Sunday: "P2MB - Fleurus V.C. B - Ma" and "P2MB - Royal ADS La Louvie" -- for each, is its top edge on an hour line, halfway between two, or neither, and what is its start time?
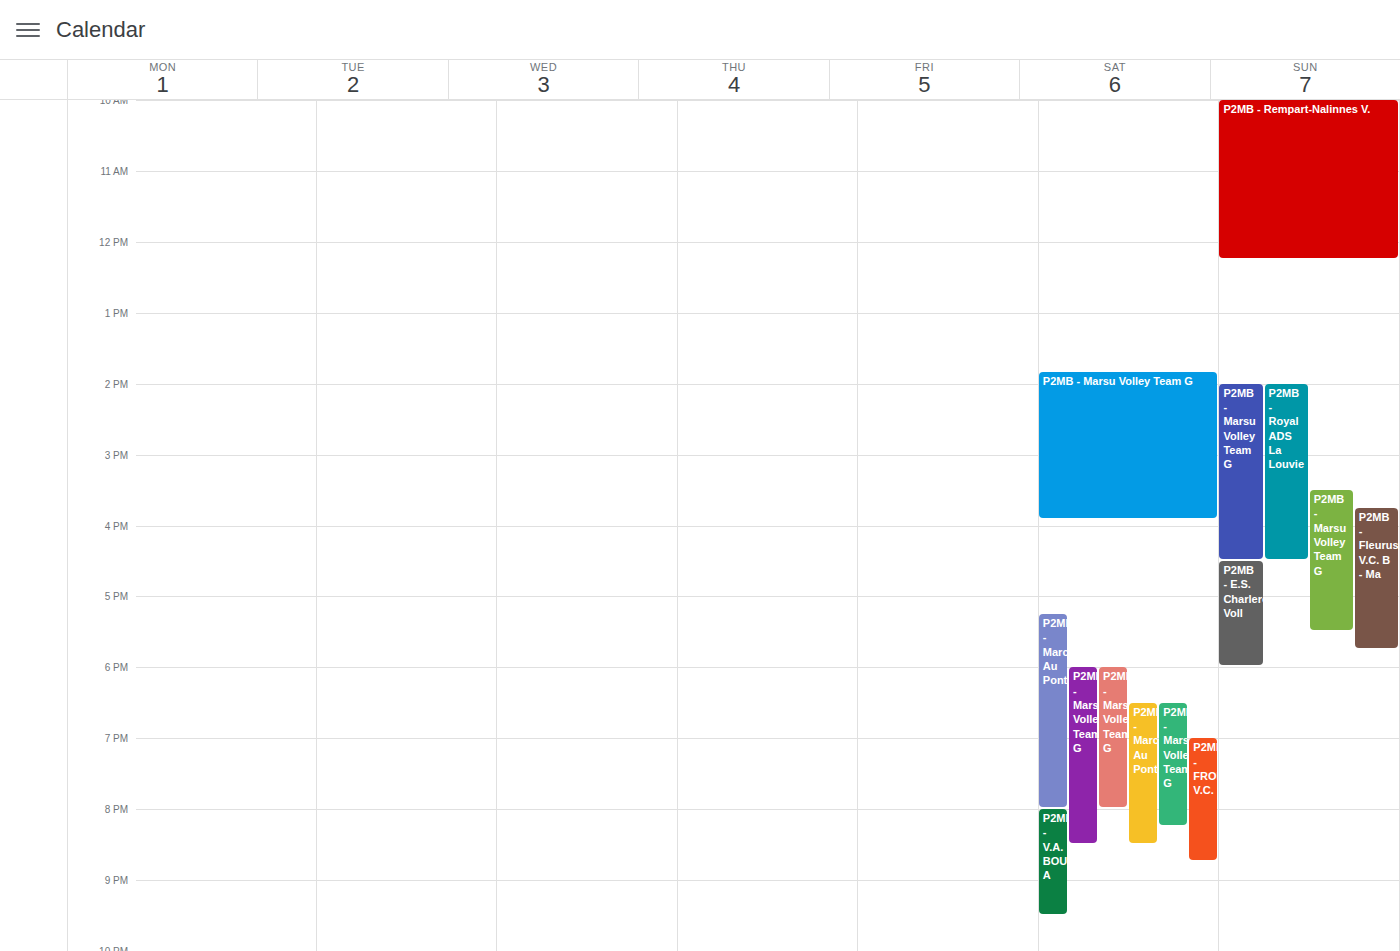
"P2MB - Fleurus V.C. B - Ma": 3:45 PM, neither: three quarters of the way from the 3 PM line to the 4 PM line. "P2MB - Royal ADS La Louvie": 2:00 PM, exactly on the 2 PM line.